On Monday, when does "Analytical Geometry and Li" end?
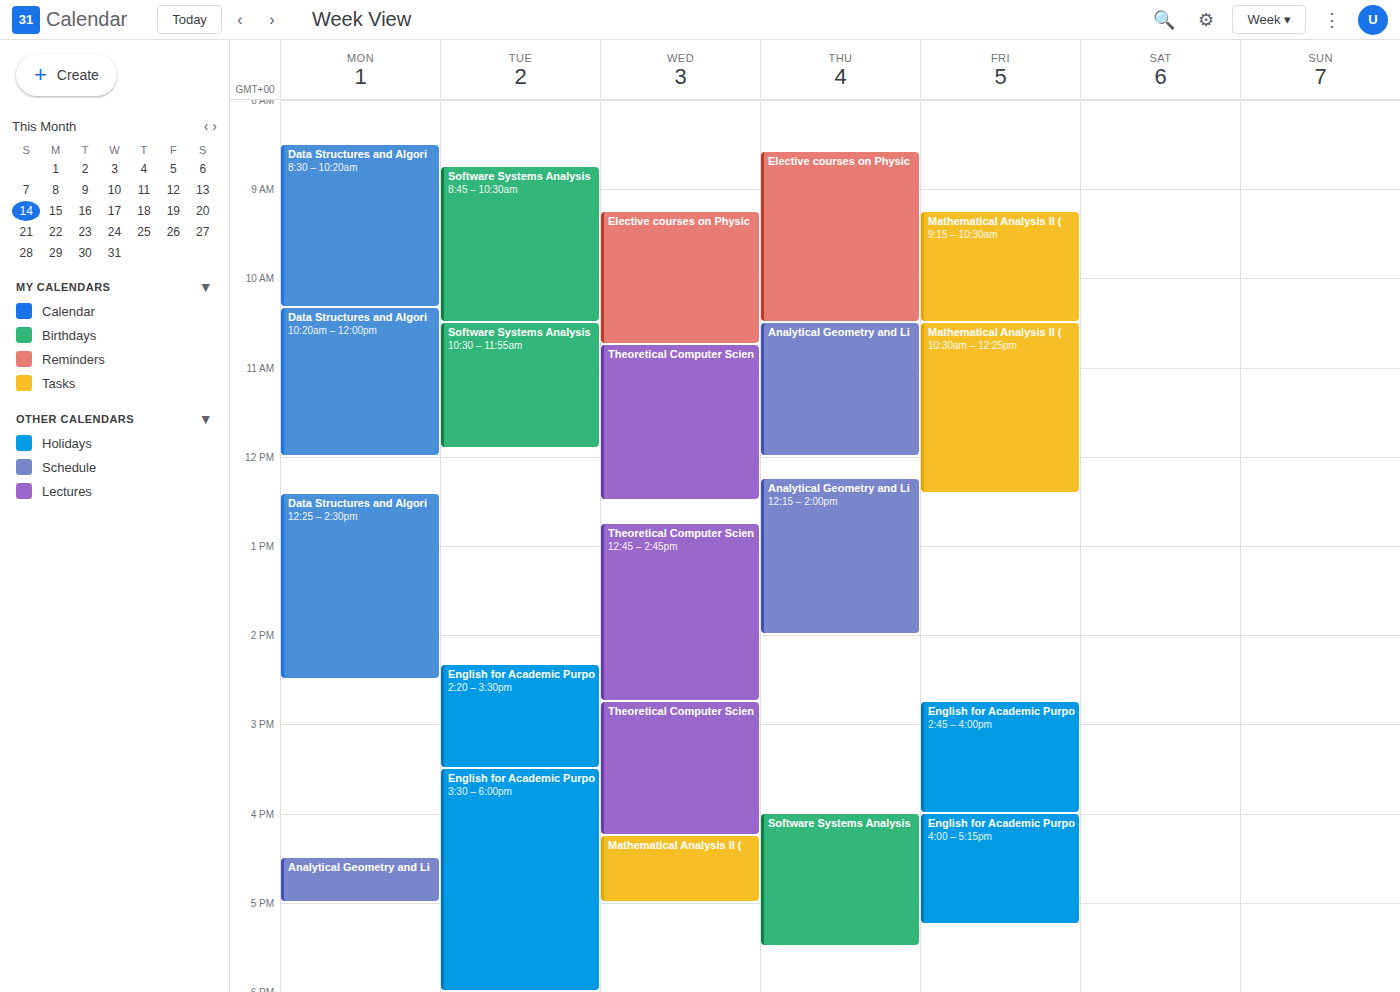
5:00 PM